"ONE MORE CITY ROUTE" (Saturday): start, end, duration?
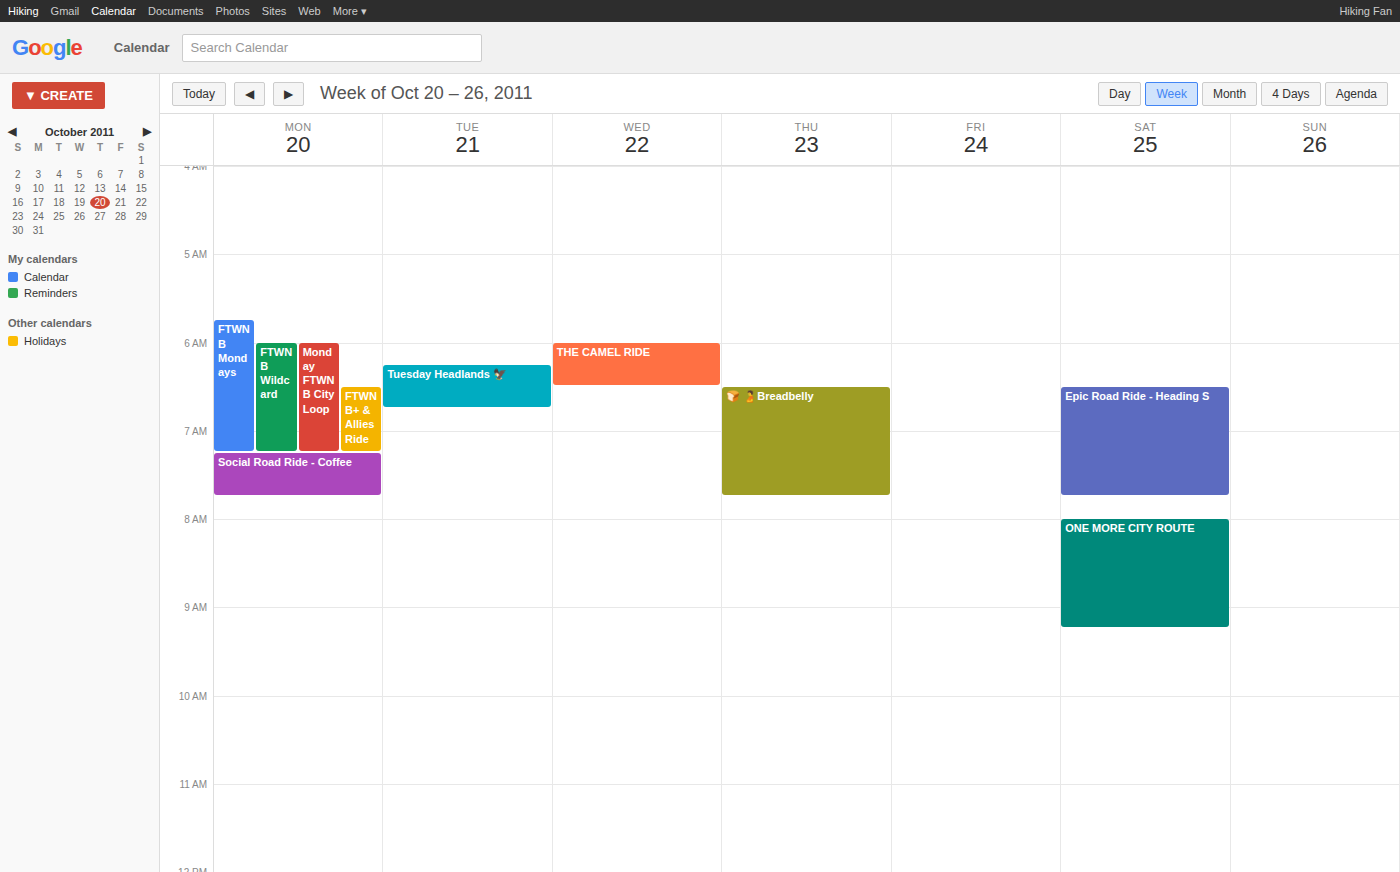
8:00 AM to 9:15 AM, 1 hour 15 minutes